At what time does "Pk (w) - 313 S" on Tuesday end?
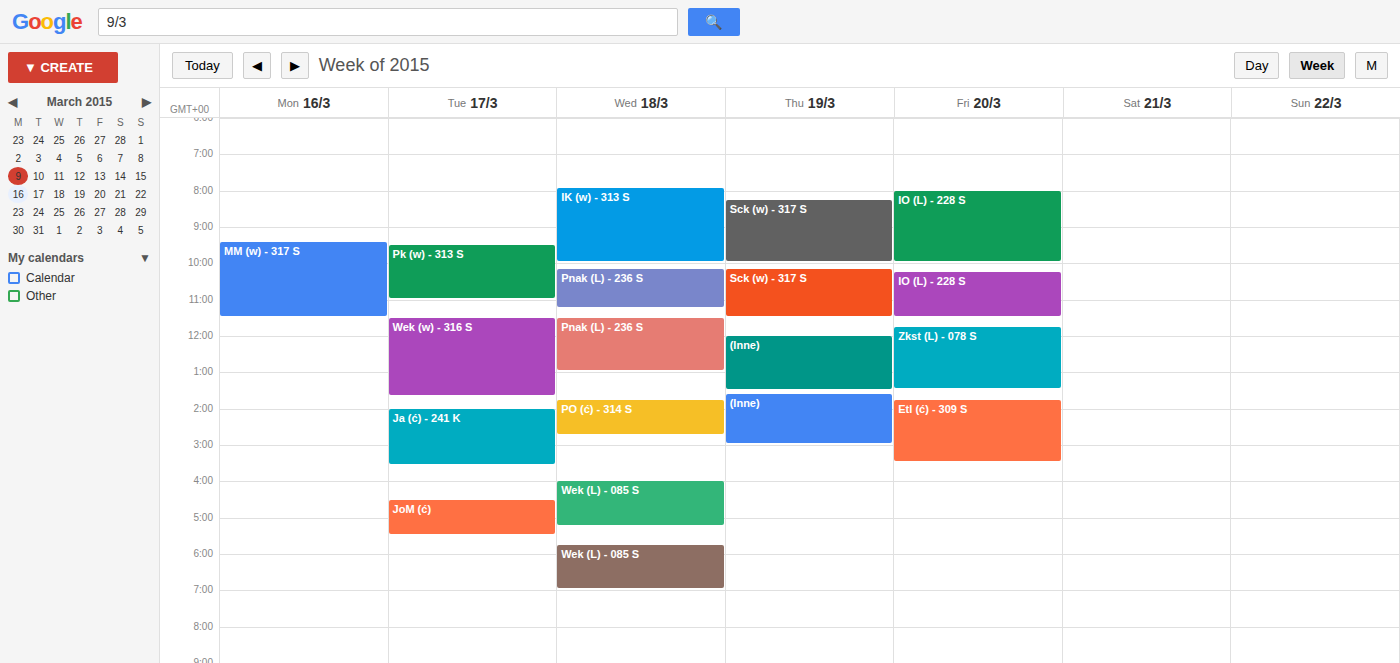
11:00 AM